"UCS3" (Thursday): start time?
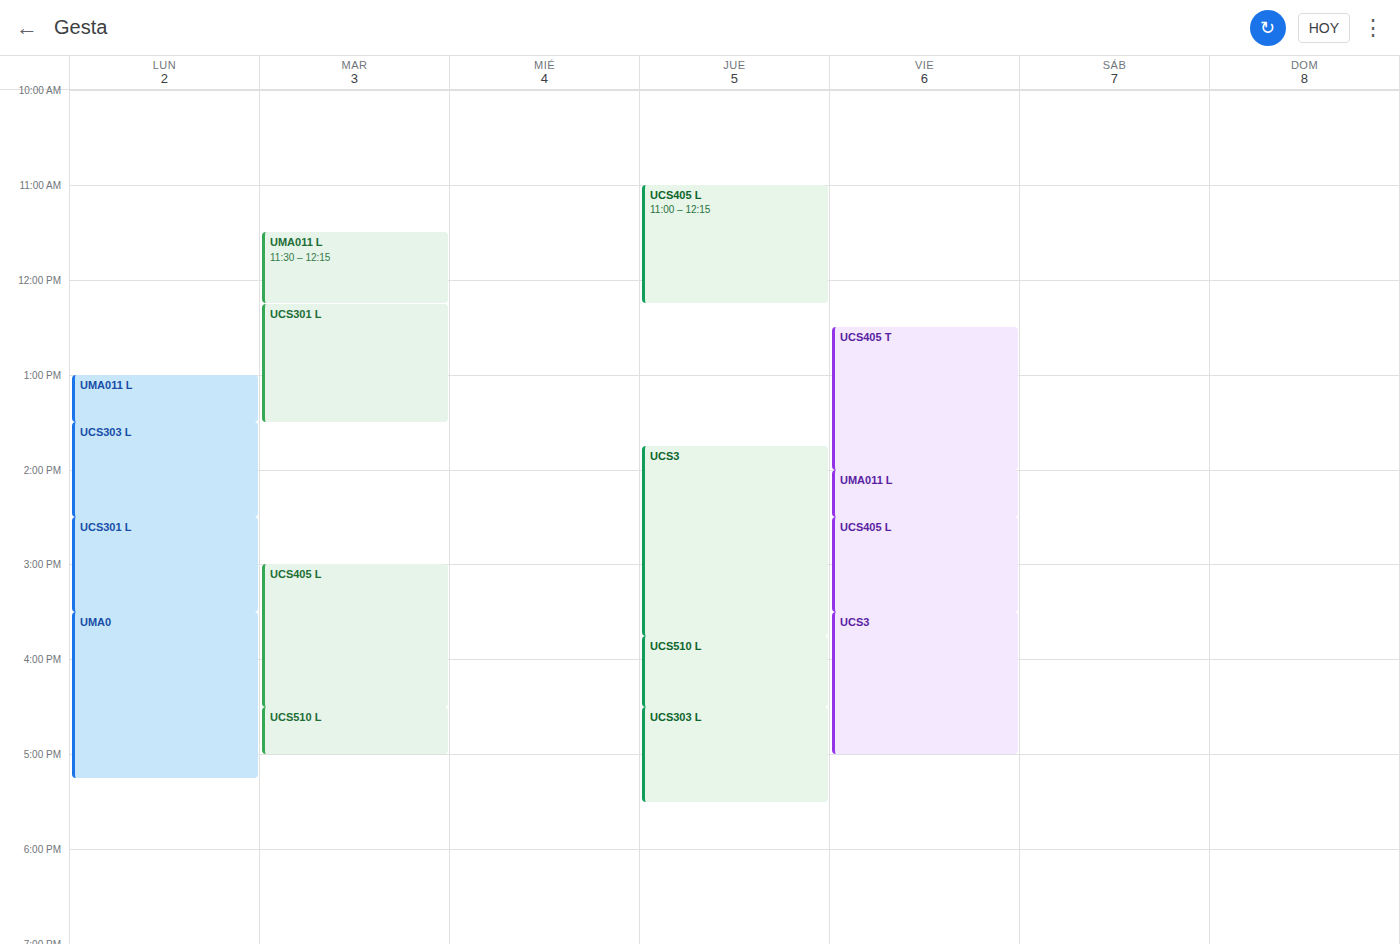
13:45